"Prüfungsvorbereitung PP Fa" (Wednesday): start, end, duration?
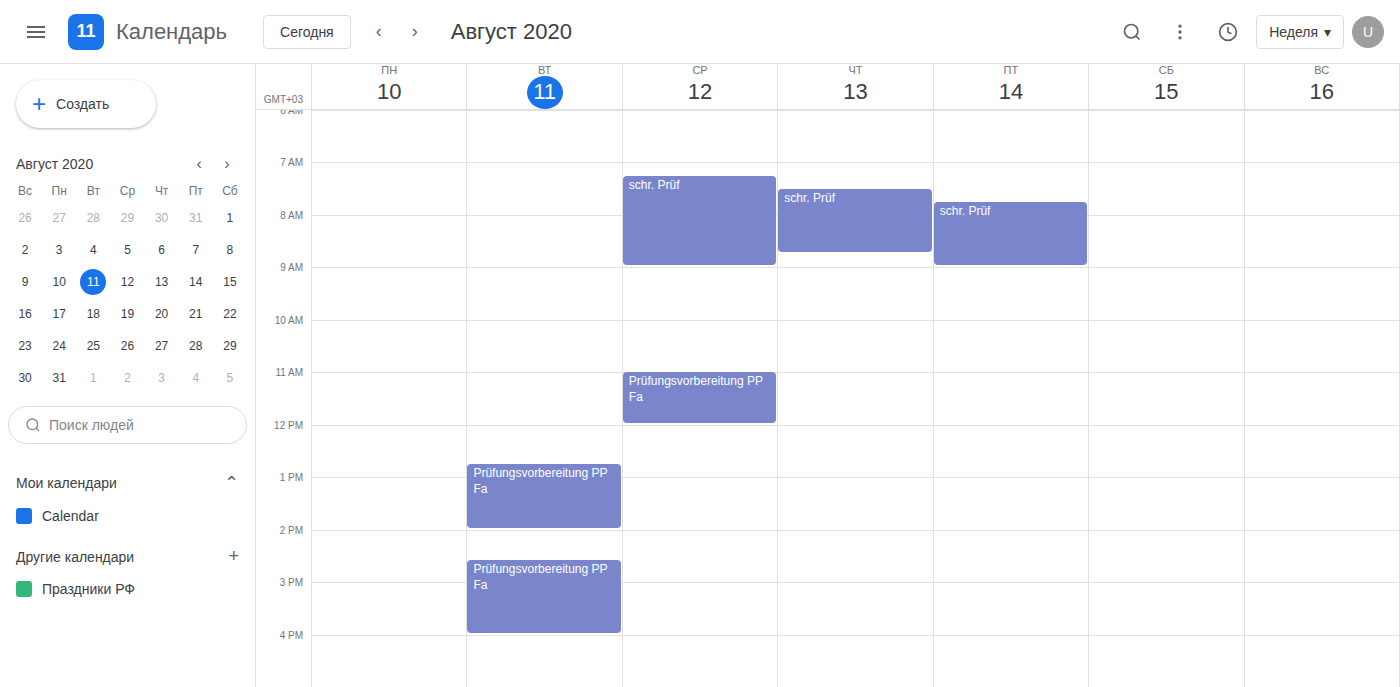
11:00 AM to 12:00 PM, 1 hour